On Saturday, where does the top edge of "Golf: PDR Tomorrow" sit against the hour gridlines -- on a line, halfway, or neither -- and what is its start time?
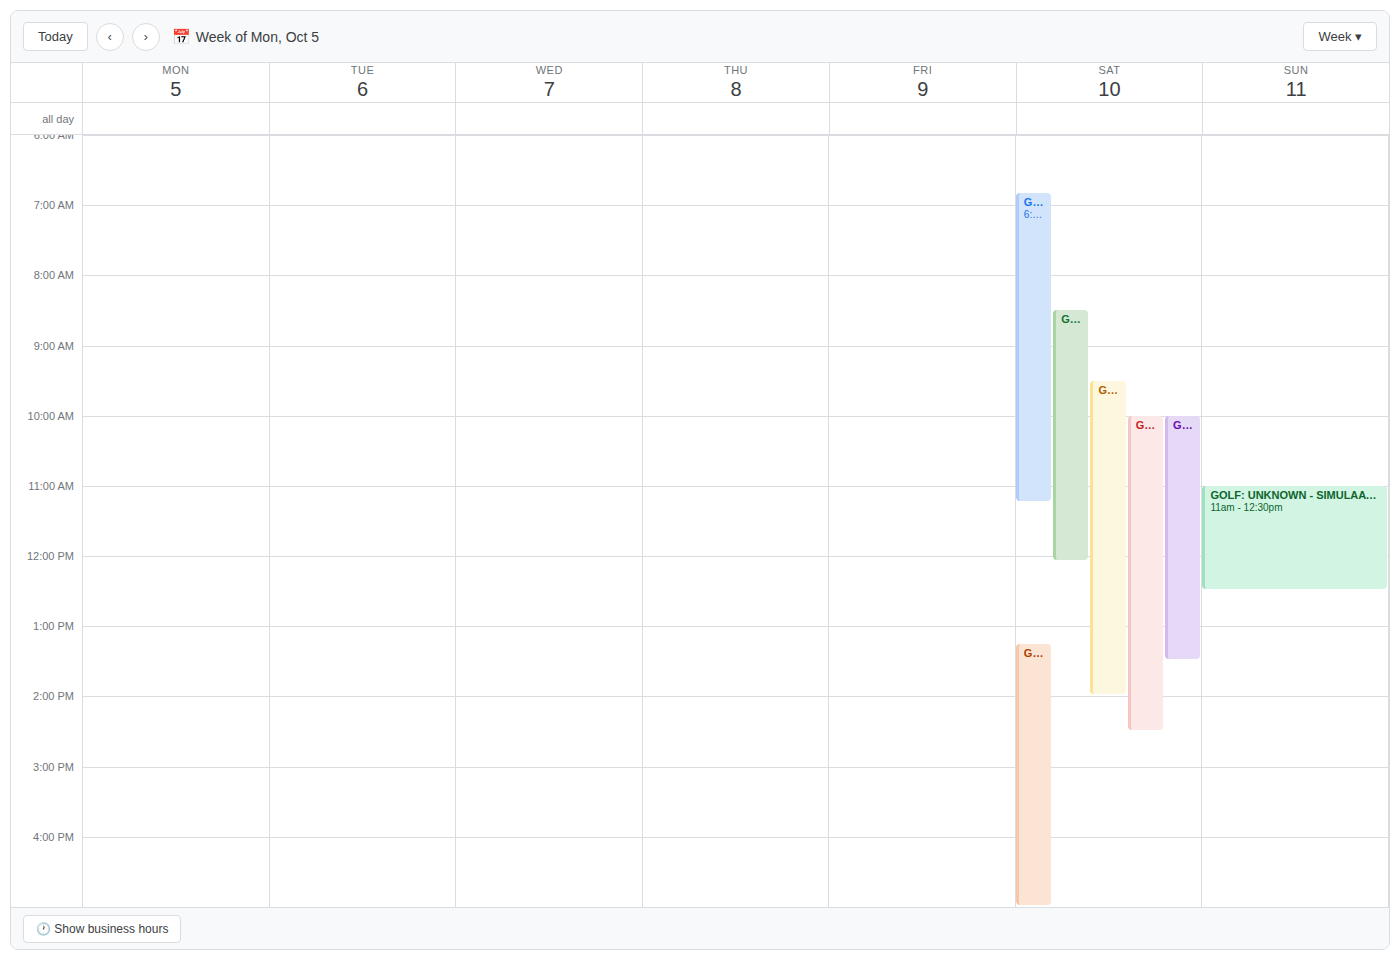
08:30 -- halfway between the 08:00 and 09:00 lines.